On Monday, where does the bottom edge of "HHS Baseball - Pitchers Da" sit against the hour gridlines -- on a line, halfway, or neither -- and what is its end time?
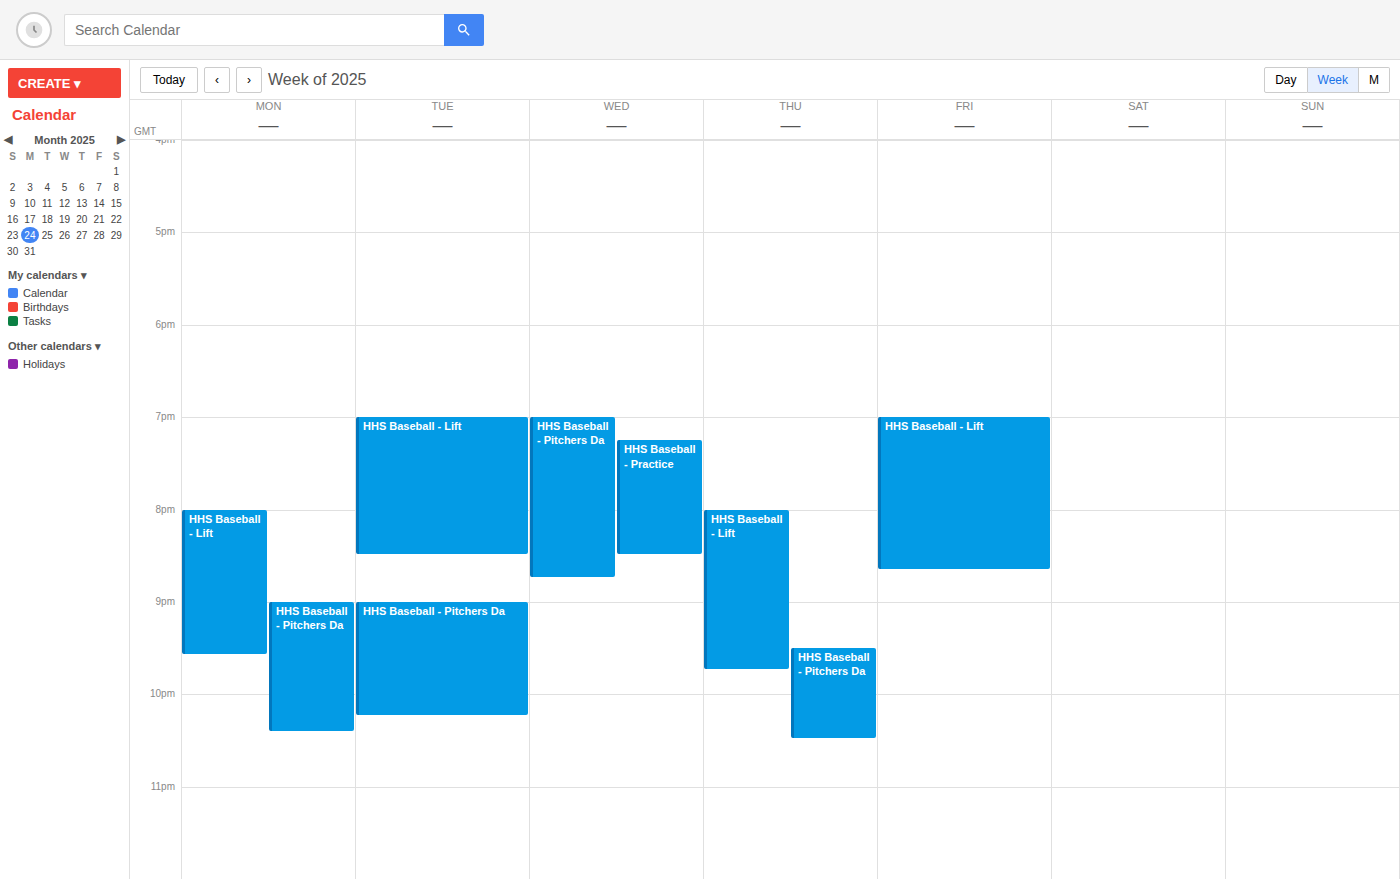
10:25 PM -- neither: 25 minutes below the 10 PM line and 35 minutes above the 11 PM line.